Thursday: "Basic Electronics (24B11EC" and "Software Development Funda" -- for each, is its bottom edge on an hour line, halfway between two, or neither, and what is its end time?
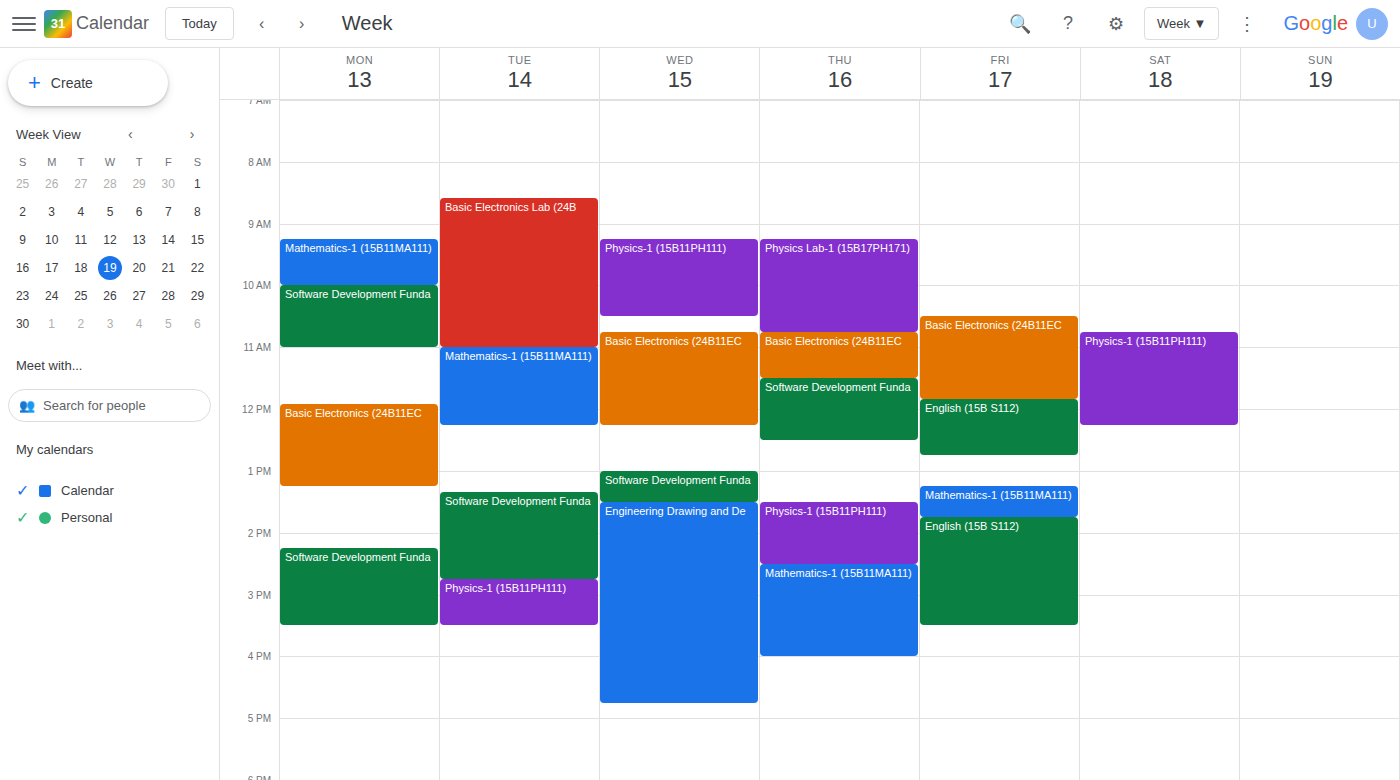
"Basic Electronics (24B11EC": 11:30 AM, halfway between the 11 AM and 12 PM lines. "Software Development Funda": 12:30 PM, halfway between the 12 PM and 1 PM lines.